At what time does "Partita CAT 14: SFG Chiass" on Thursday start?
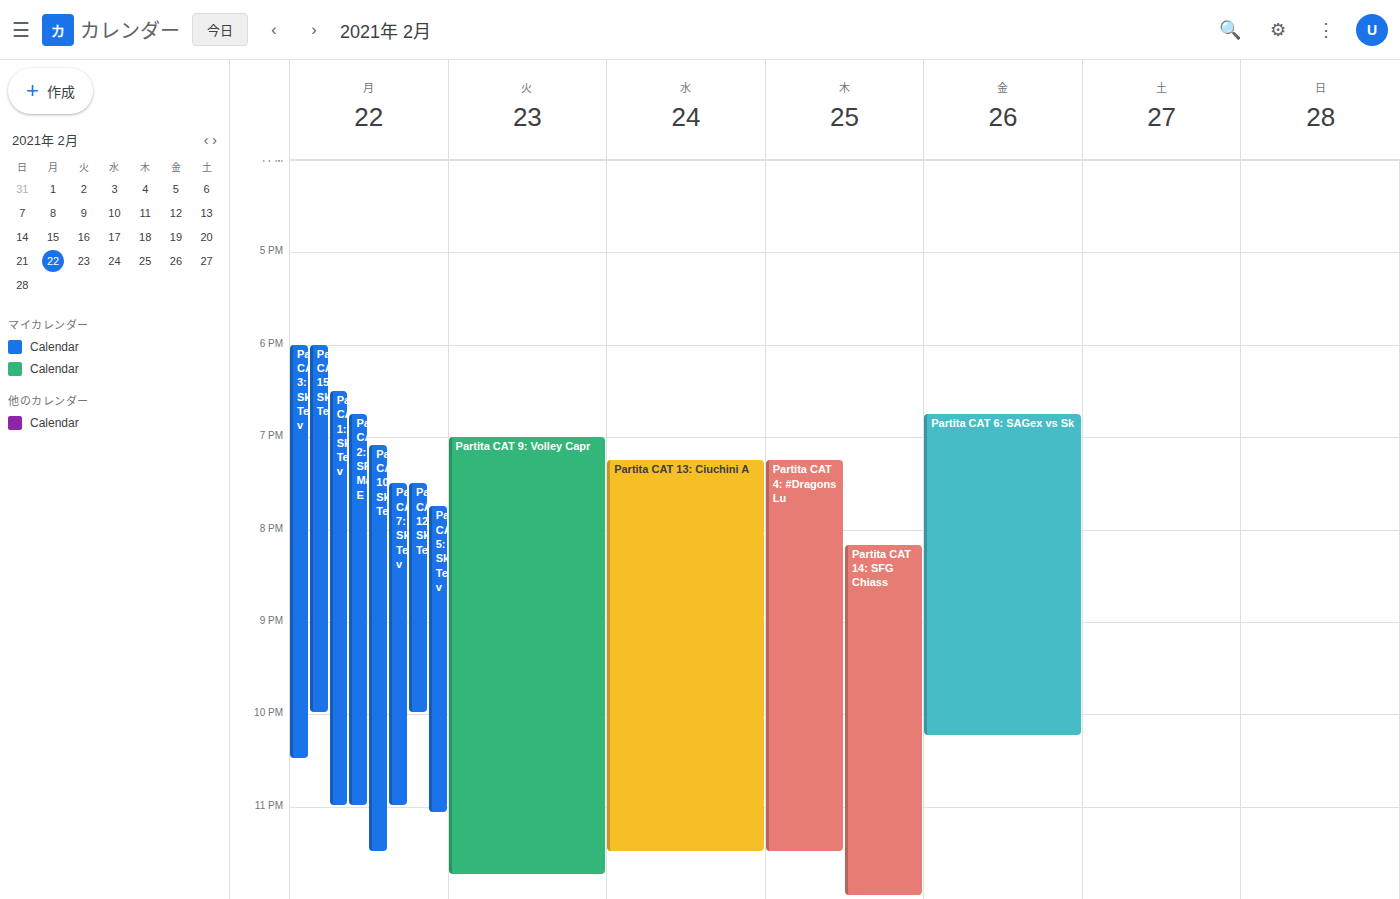
8:10 PM